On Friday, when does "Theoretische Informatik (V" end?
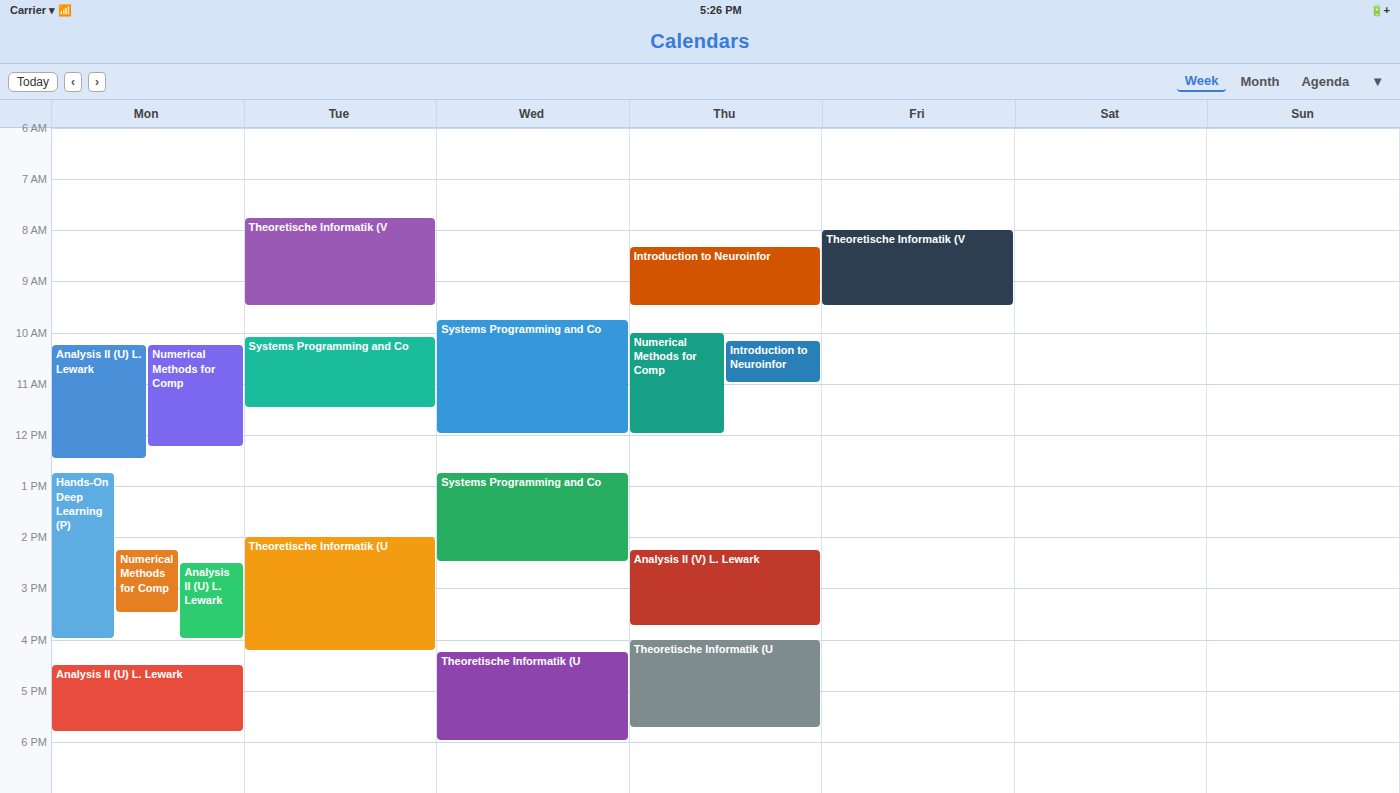
9:30 AM